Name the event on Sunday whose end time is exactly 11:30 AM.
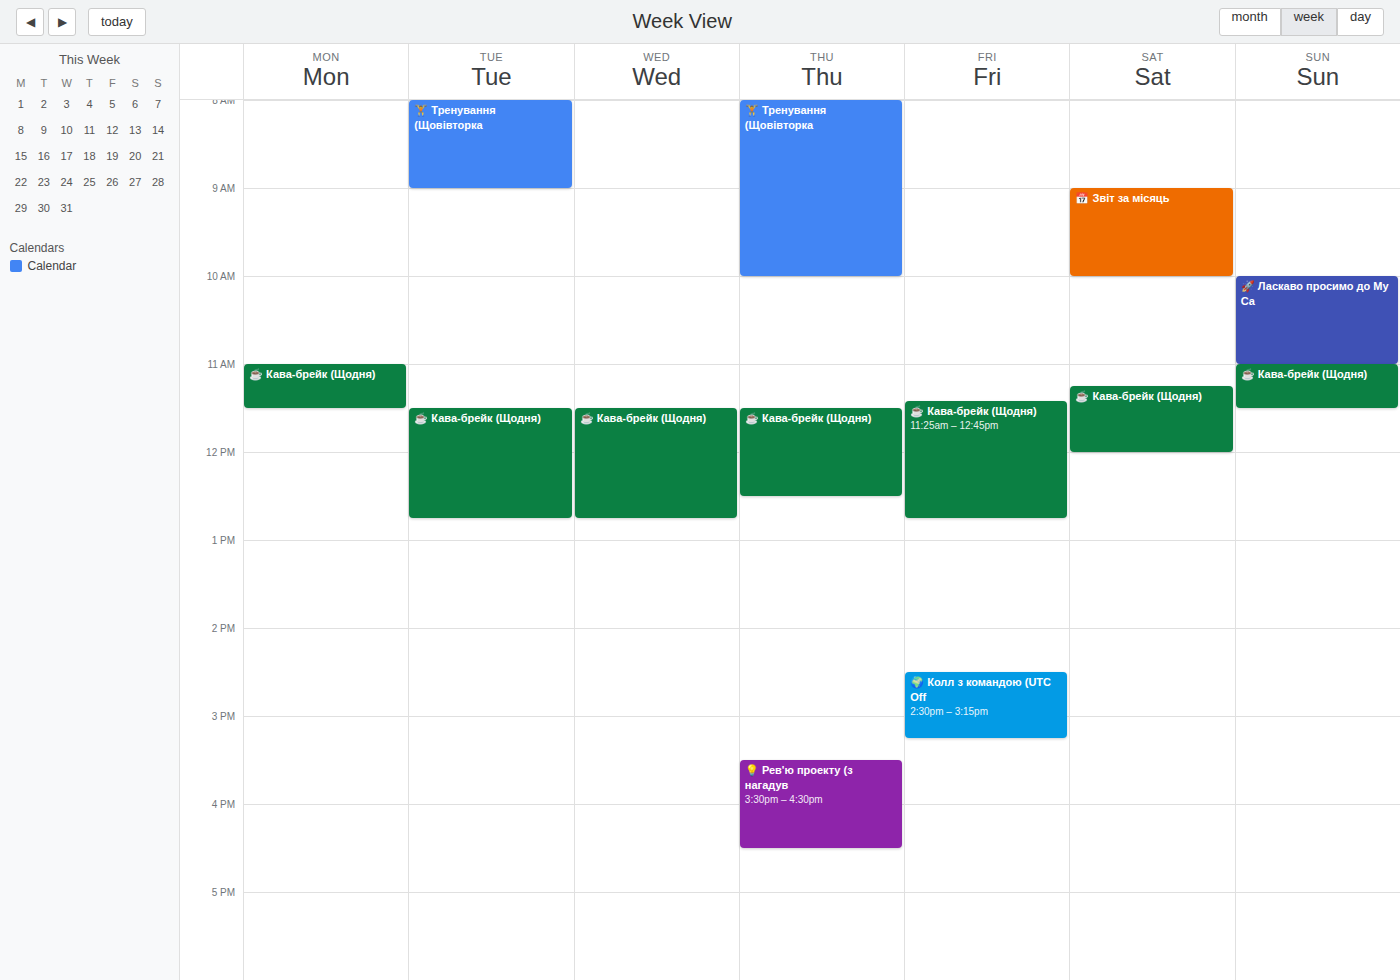
"☕ Кава-брейк (Щодня)"